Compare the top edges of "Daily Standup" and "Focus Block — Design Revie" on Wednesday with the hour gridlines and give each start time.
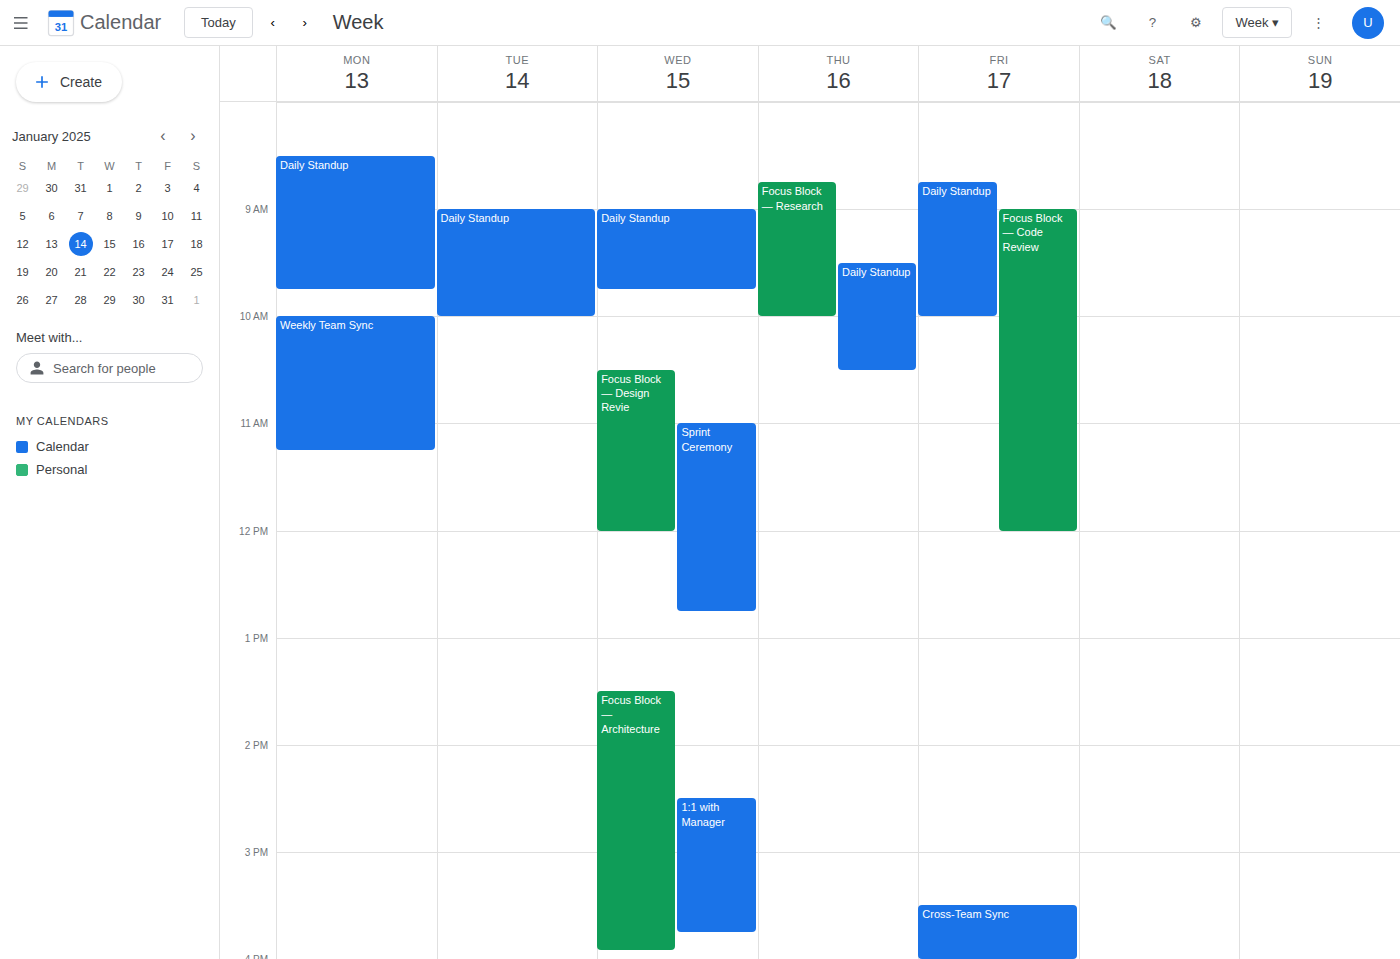
"Daily Standup": 9:00 AM, exactly on the 9 AM line. "Focus Block — Design Revie": 10:30 AM, halfway between the 10 AM and 11 AM lines.